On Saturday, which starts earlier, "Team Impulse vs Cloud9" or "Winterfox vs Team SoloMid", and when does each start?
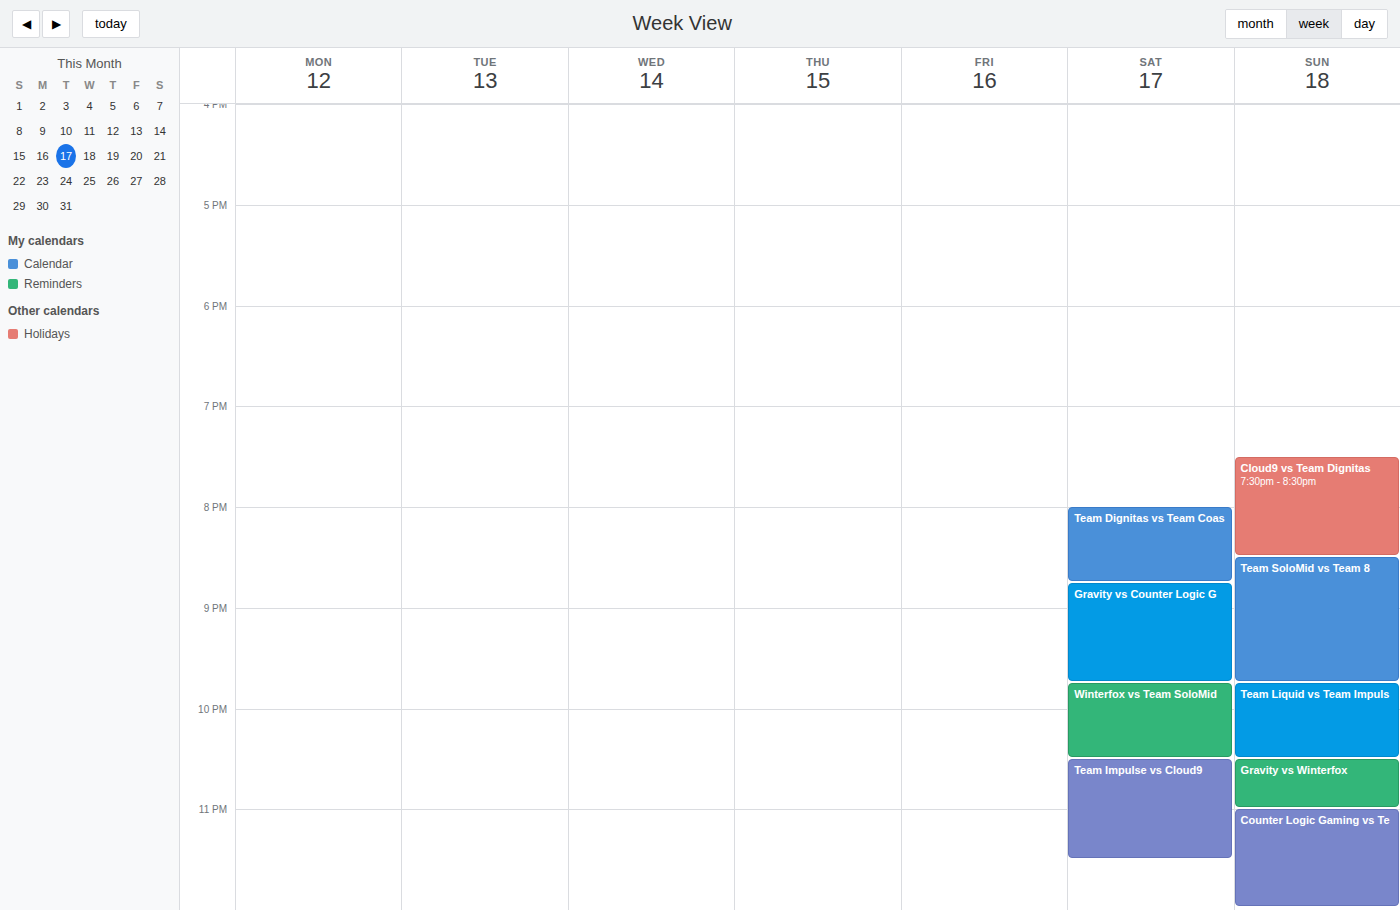
"Winterfox vs Team SoloMid" 9:45 PM; "Team Impulse vs Cloud9" 10:30 PM.